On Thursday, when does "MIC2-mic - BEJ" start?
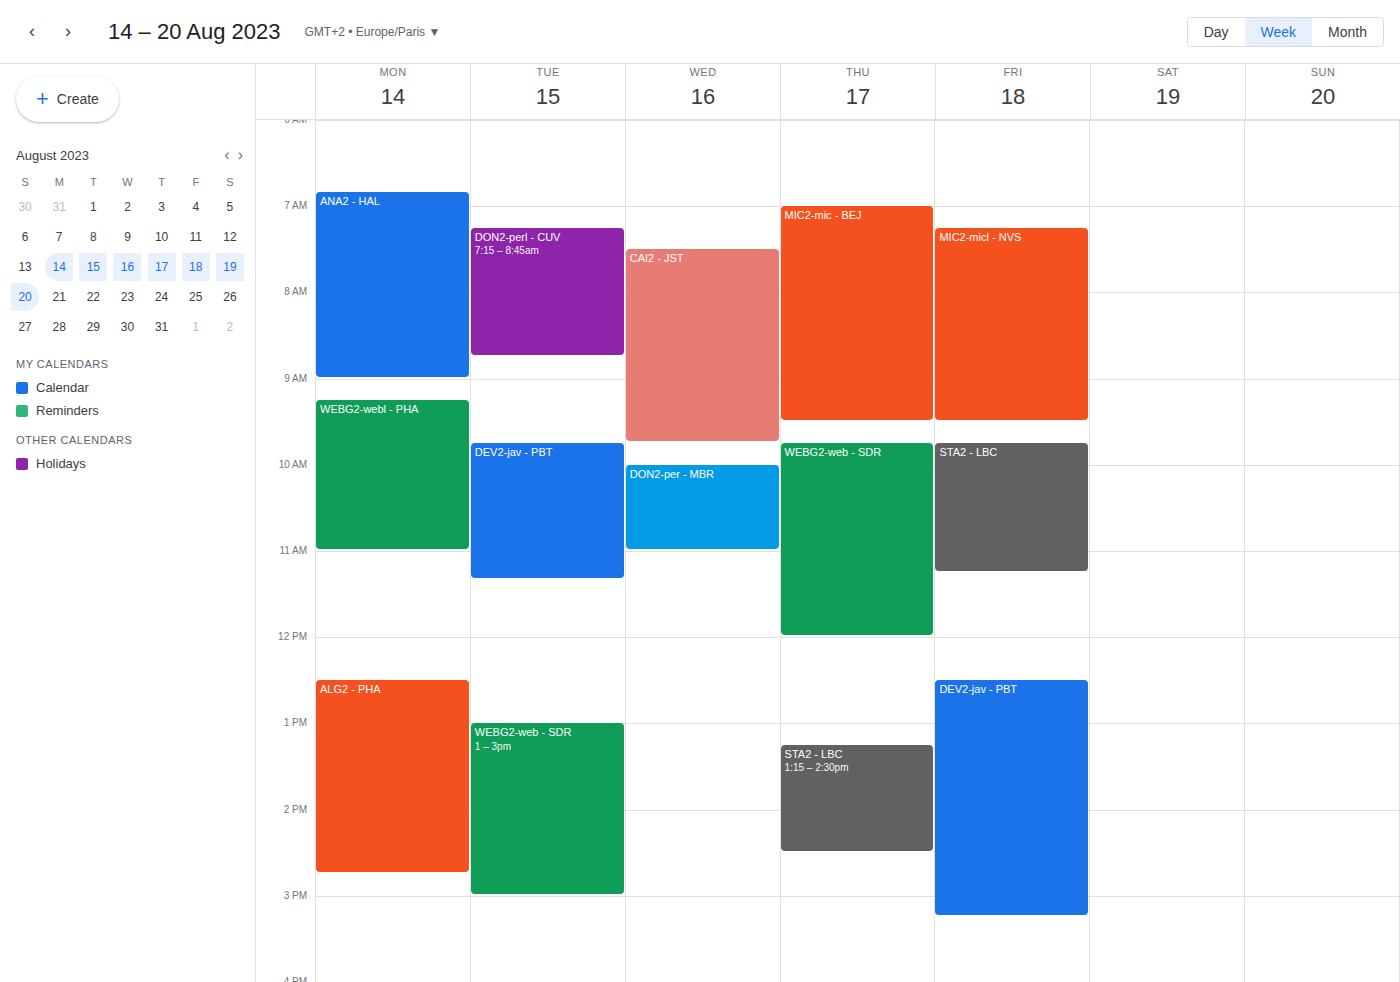
7:00 AM